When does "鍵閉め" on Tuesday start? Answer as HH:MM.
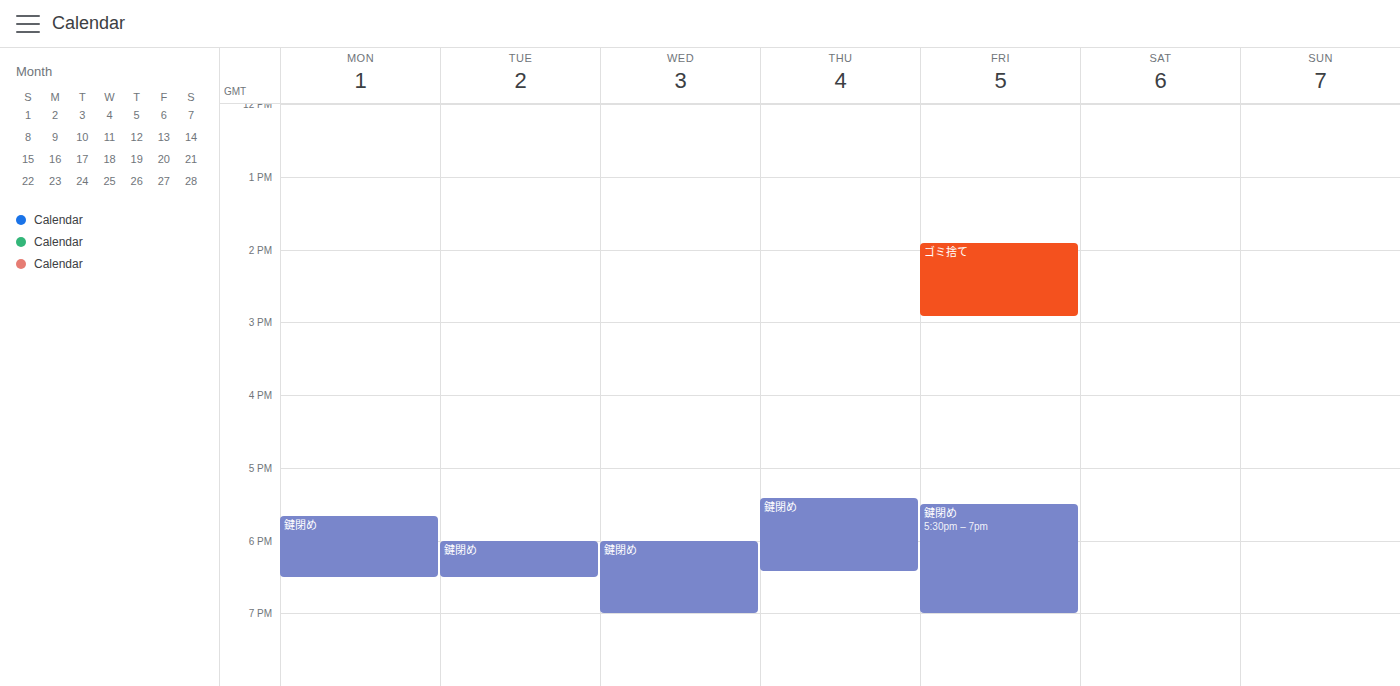
18:00